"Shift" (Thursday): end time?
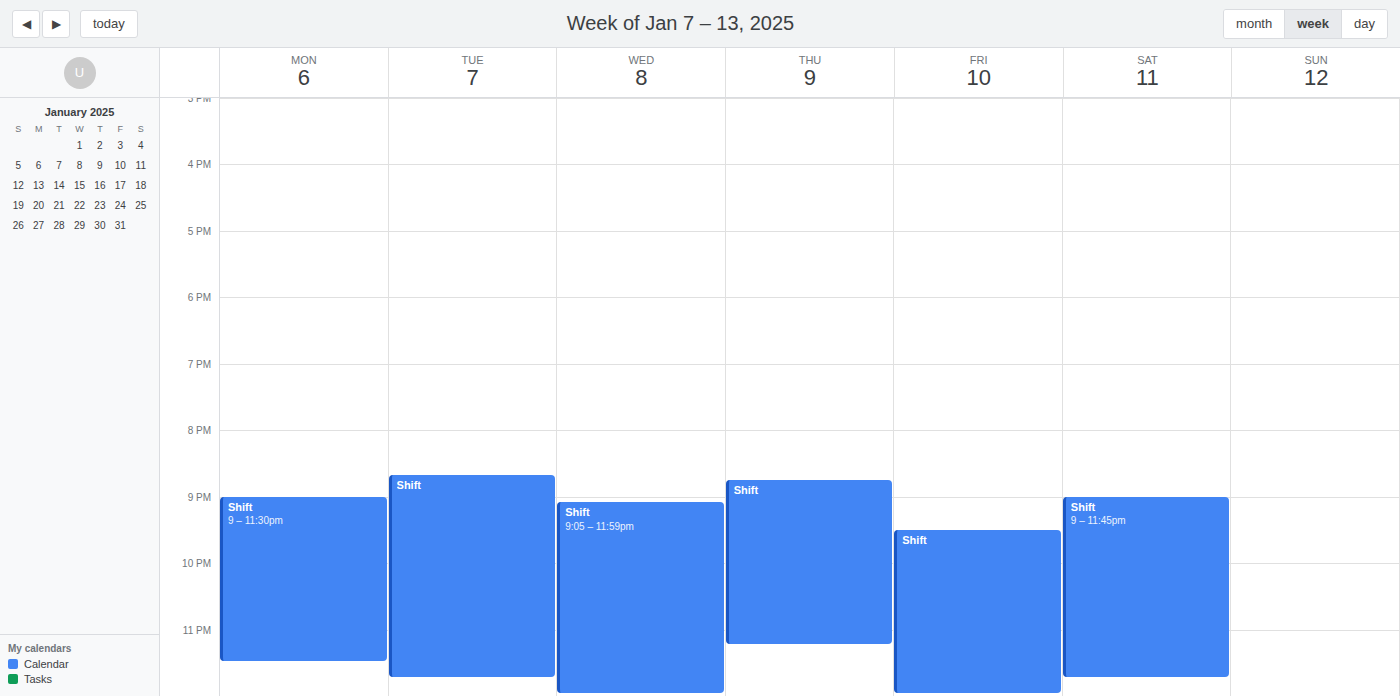
23:15